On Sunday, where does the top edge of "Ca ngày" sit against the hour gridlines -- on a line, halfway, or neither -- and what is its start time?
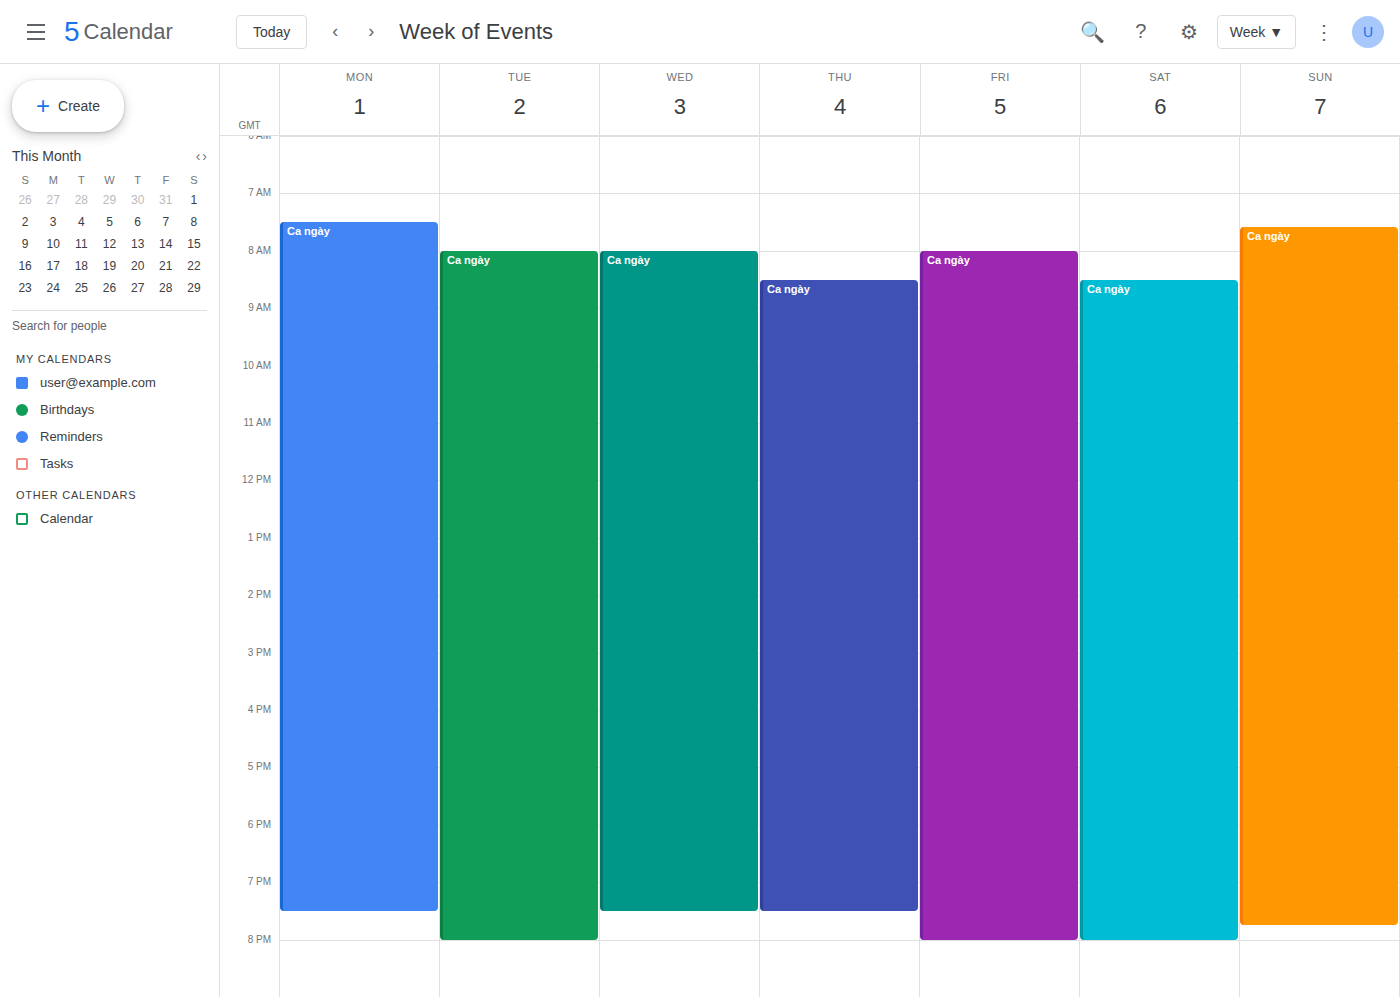
7:35 AM -- neither: 35 minutes below the 7 AM line and 25 minutes above the 8 AM line.